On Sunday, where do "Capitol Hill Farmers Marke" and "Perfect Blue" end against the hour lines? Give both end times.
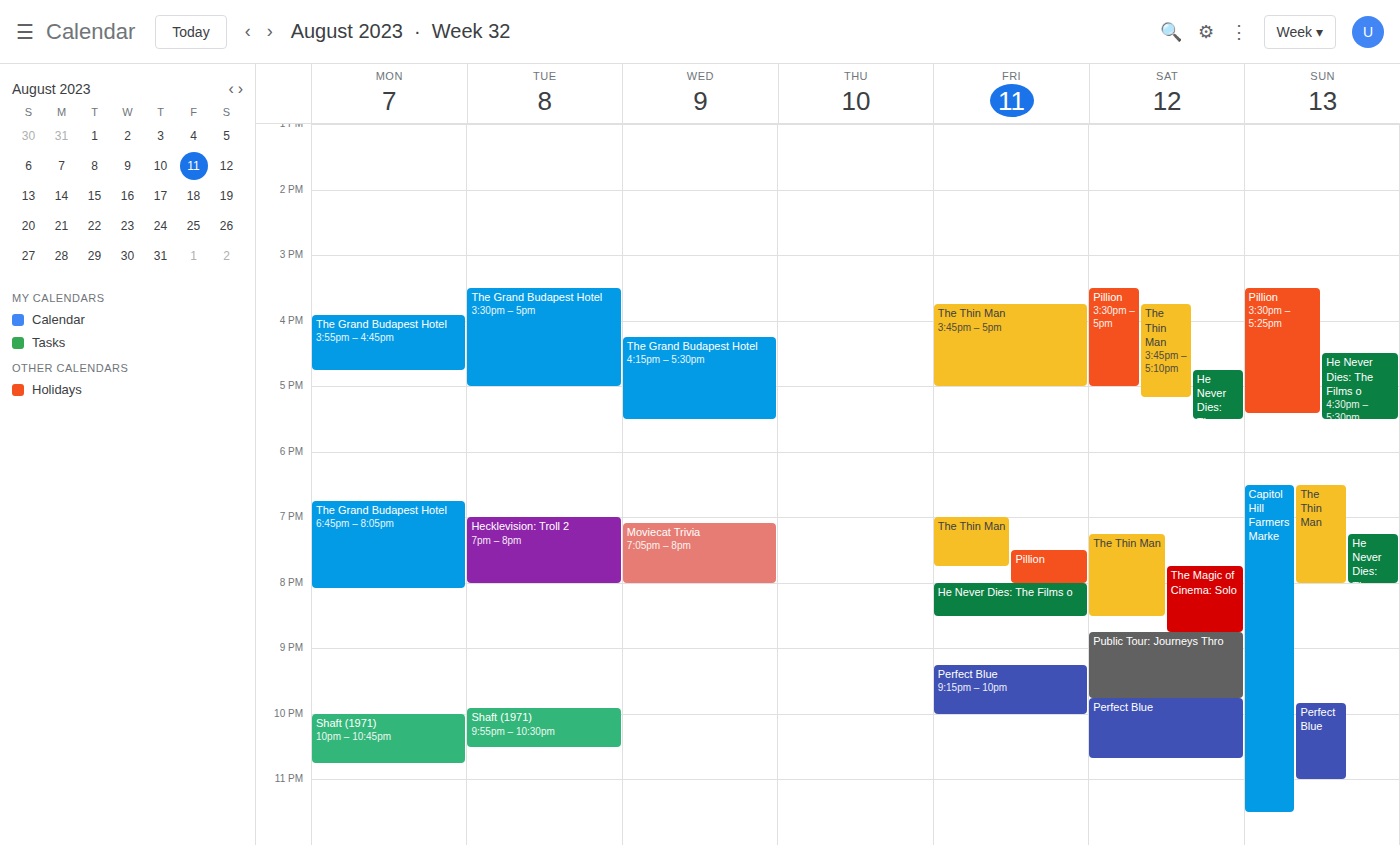
"Capitol Hill Farmers Marke": 11:30 PM, halfway between the 11 PM and 12 AM lines. "Perfect Blue": 11:00 PM, exactly on the 11 PM line.